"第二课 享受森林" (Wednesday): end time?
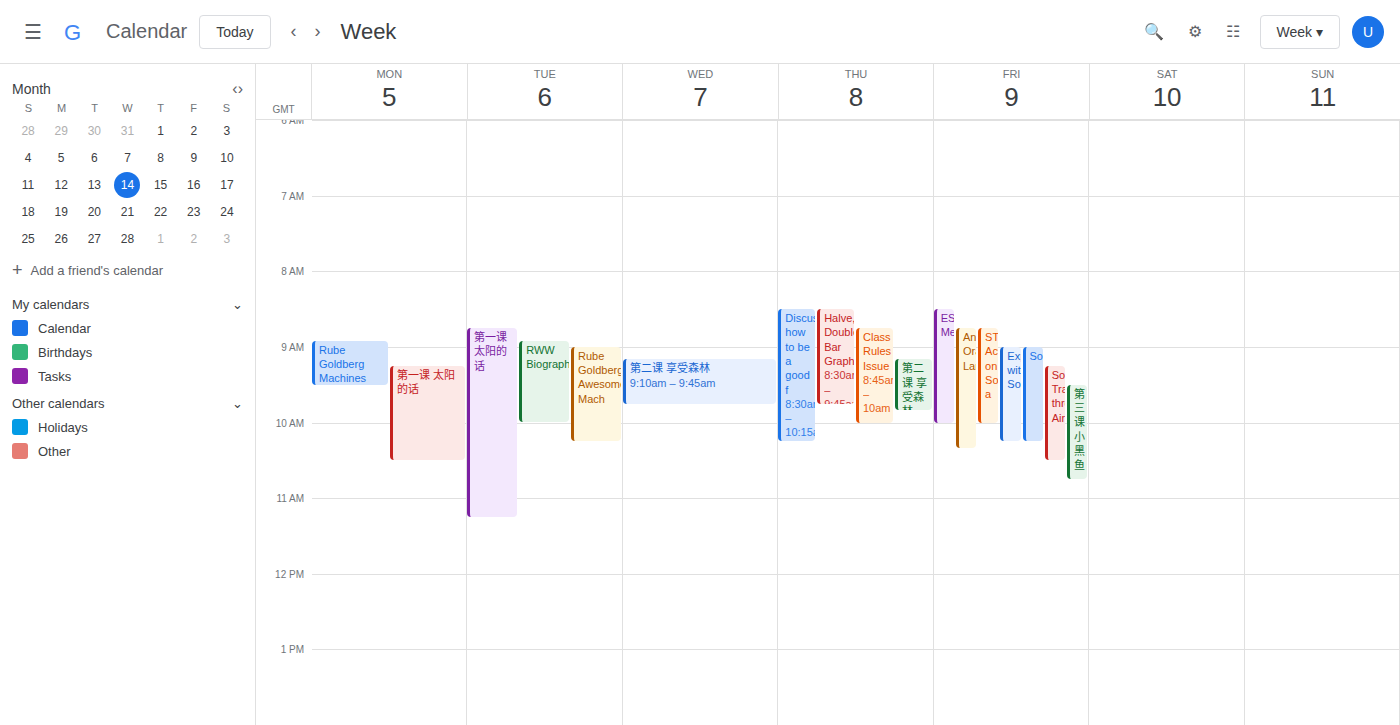
9:45 AM